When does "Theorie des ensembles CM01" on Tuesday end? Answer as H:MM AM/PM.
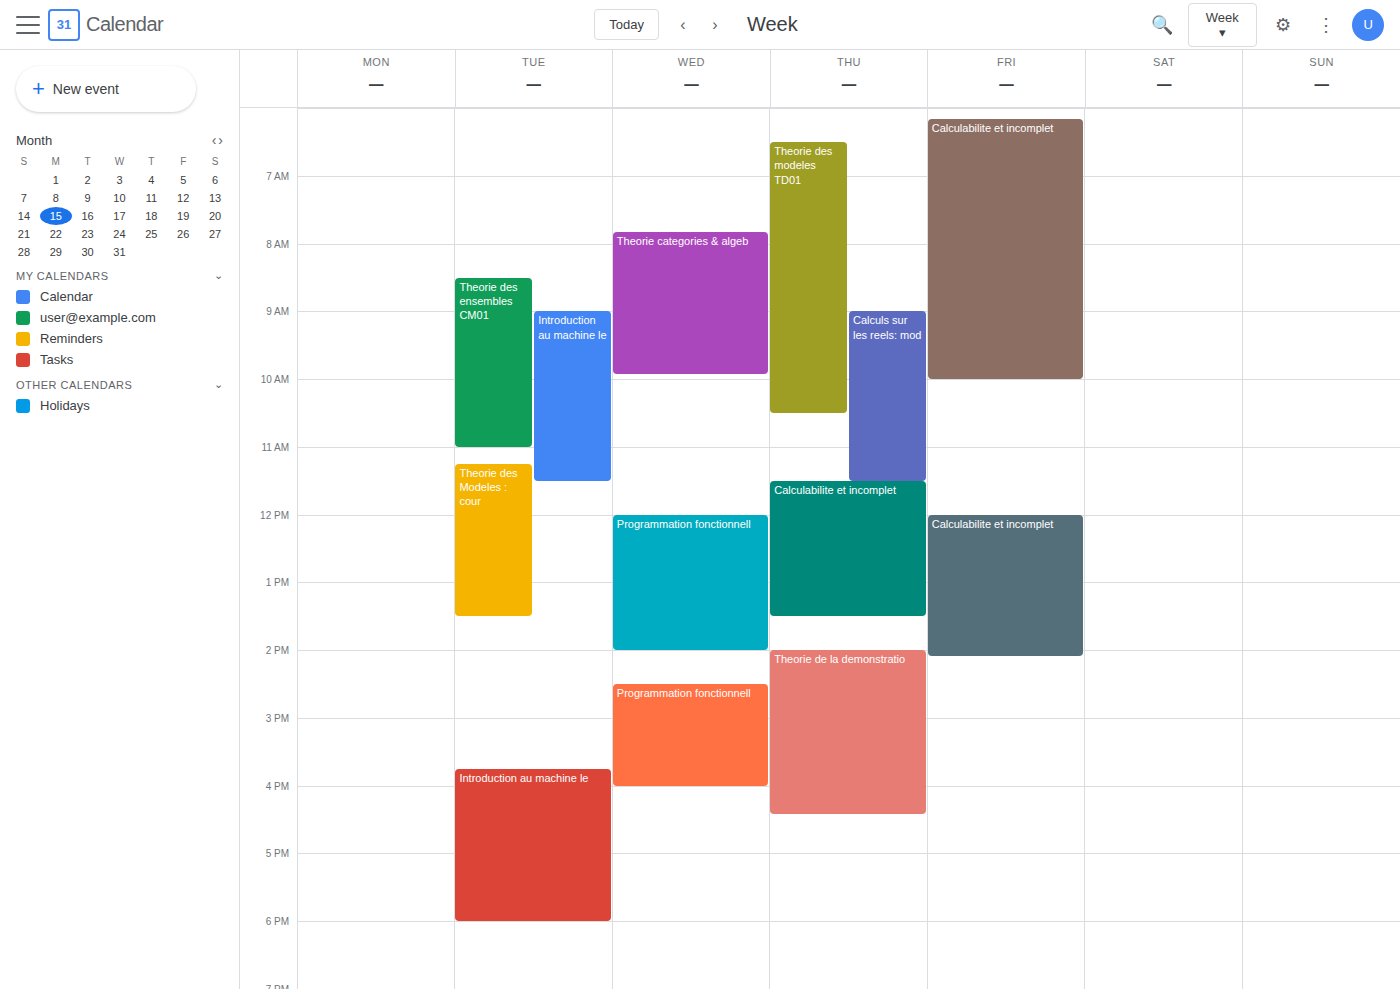
11:00 AM